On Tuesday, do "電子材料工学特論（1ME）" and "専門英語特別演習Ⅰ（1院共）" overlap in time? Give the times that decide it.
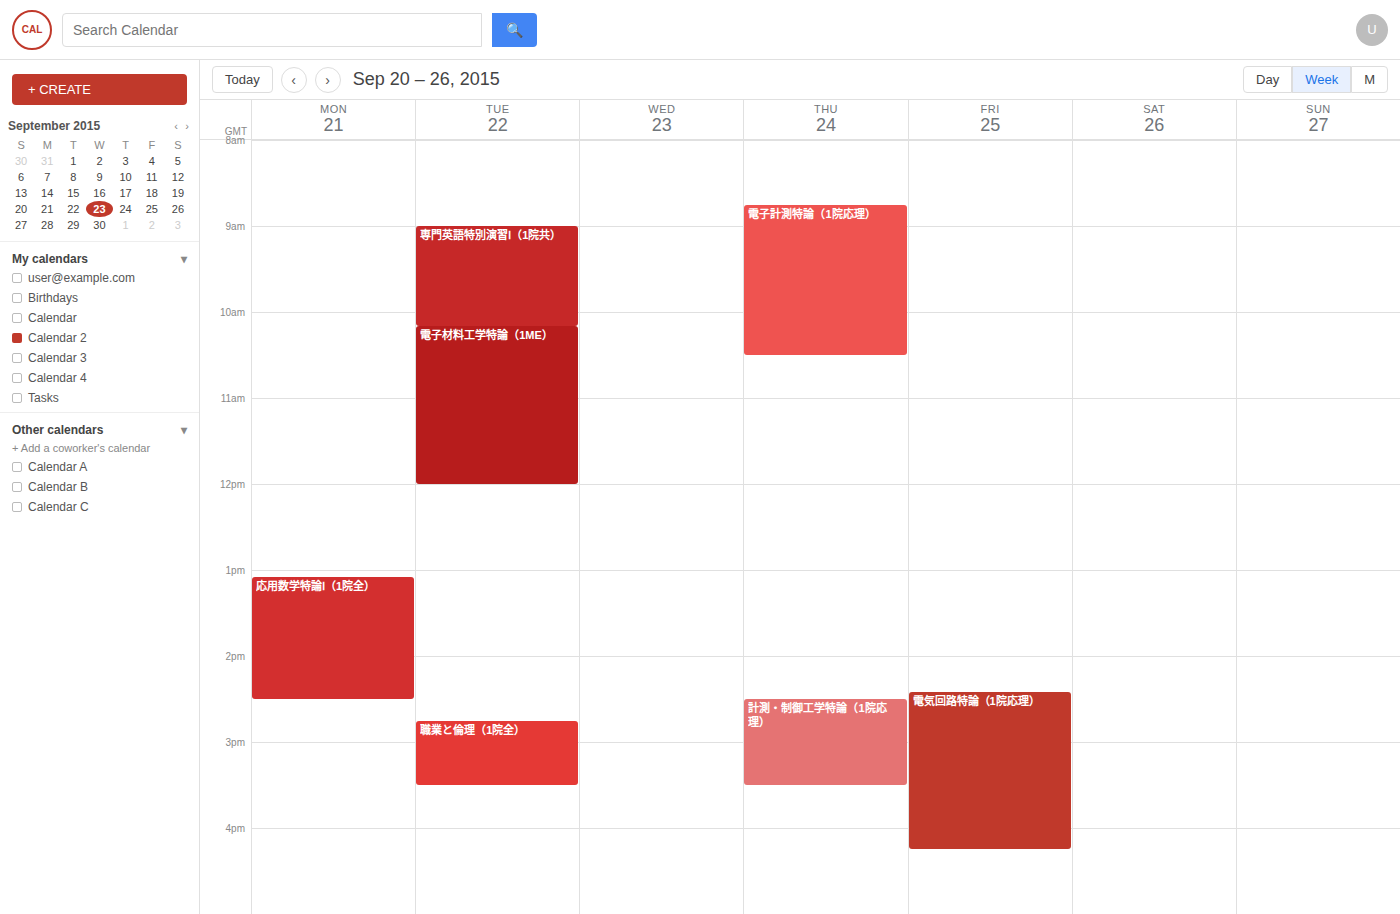
"専門英語特別演習Ⅰ（1院共）" ends at 10:10 AM, exactly when "電子材料工学特論（1ME）" starts -- they touch but do not overlap.